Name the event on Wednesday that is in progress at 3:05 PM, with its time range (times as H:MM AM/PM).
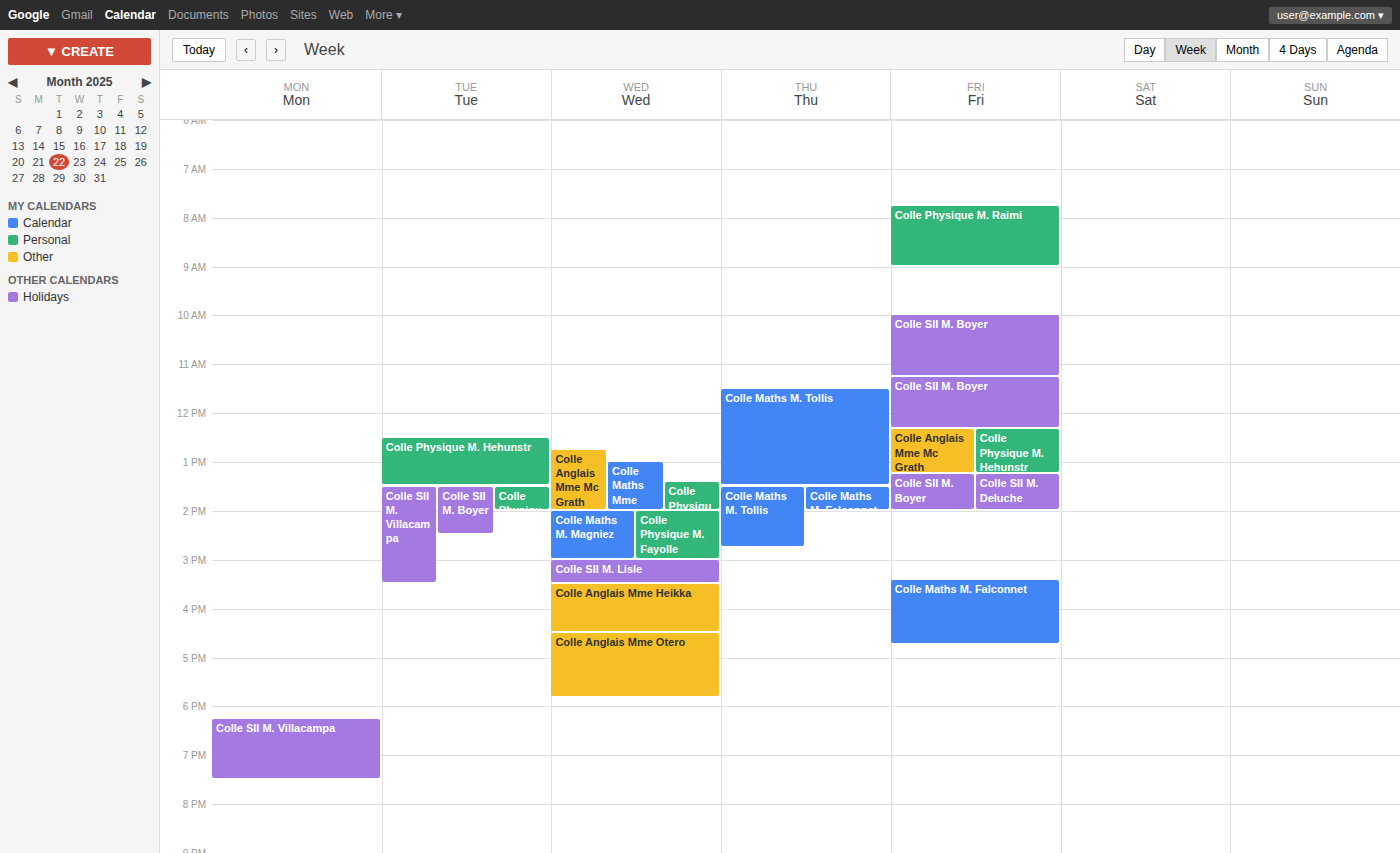
"Colle SII M. Lisle", 3:00 PM to 3:30 PM